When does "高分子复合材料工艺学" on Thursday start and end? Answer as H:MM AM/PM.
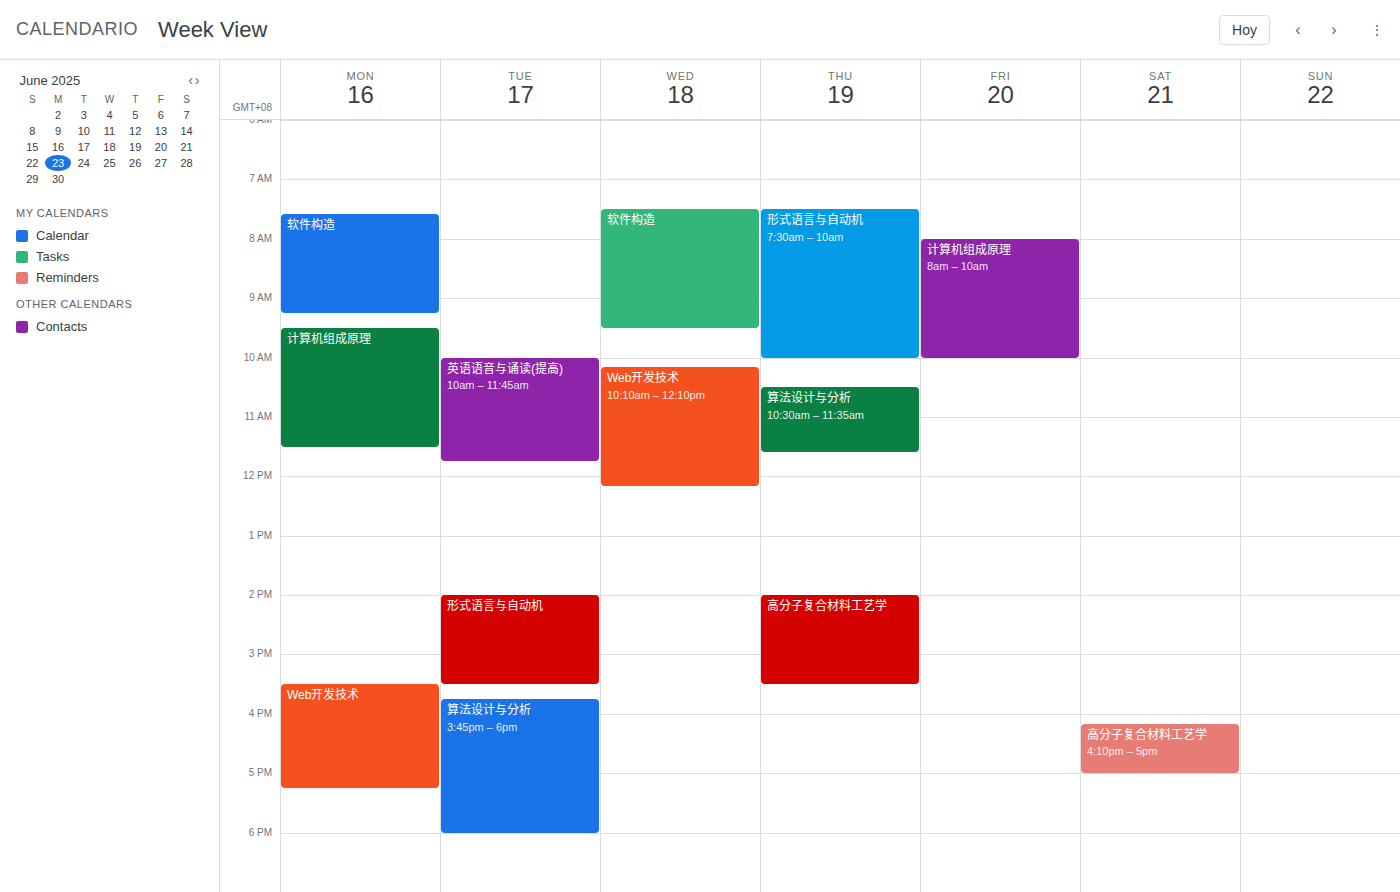
2:00 PM to 3:30 PM